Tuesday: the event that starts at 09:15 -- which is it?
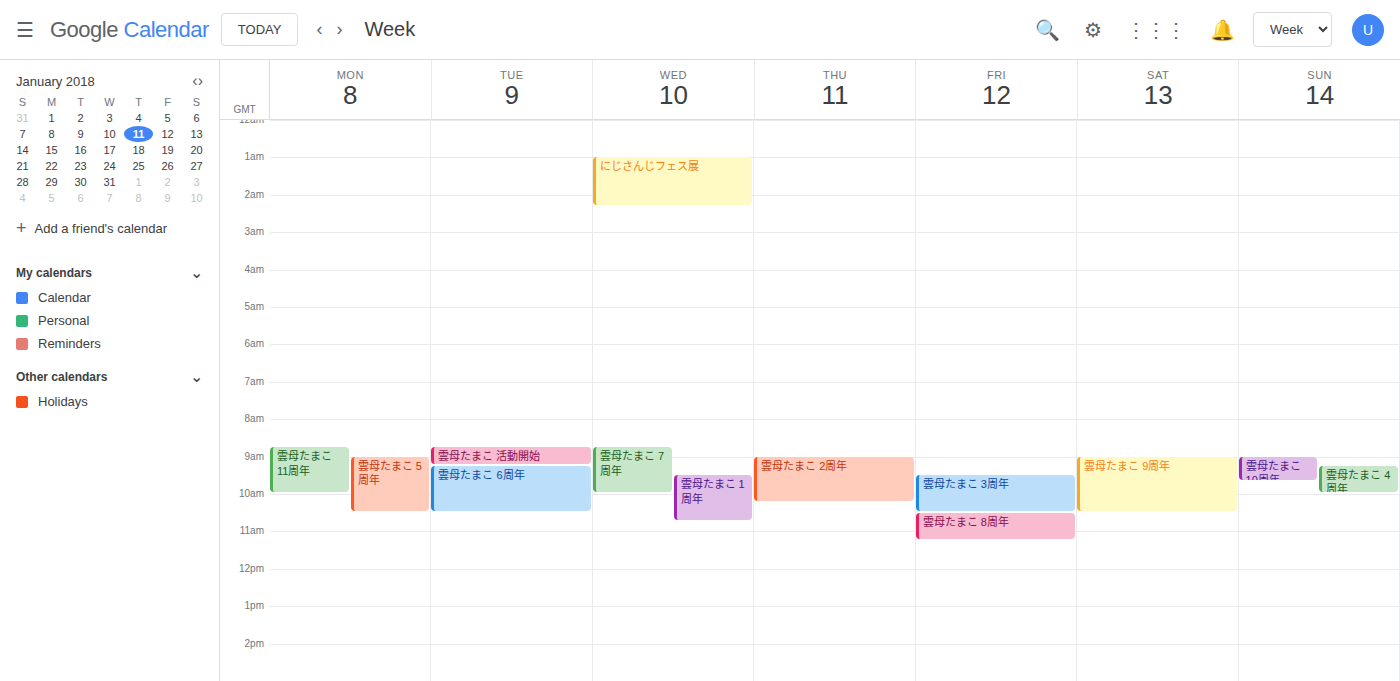
"雲母たまこ 6周年"